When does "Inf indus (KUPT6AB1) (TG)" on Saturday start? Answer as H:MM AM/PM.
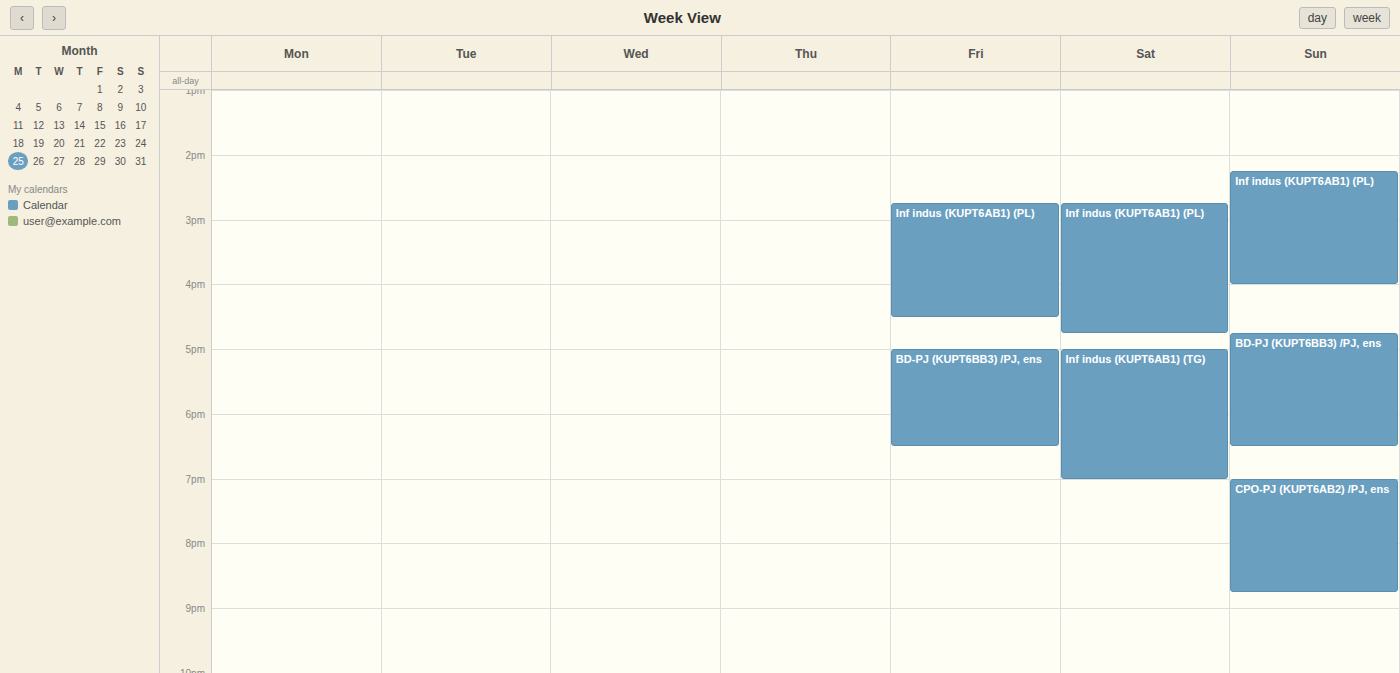
5:00 PM